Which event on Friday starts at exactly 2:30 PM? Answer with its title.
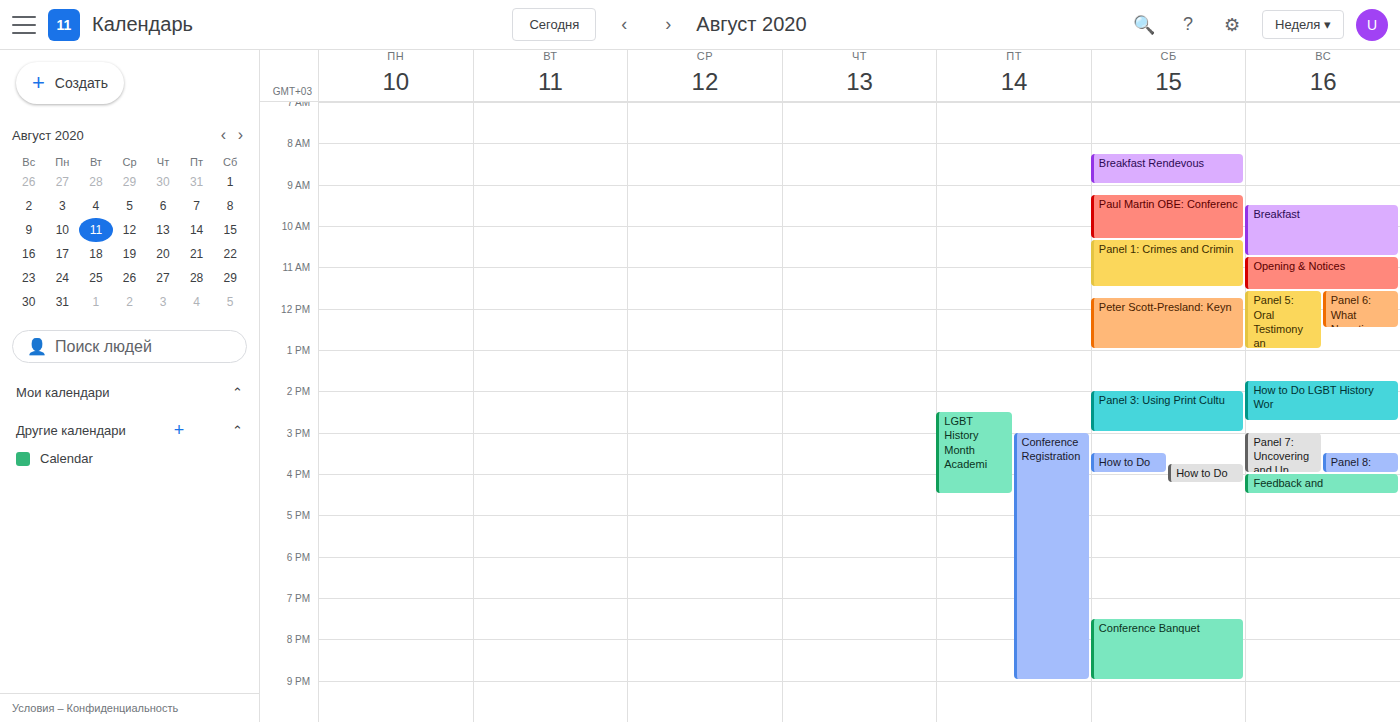
"LGBT History Month Academi"